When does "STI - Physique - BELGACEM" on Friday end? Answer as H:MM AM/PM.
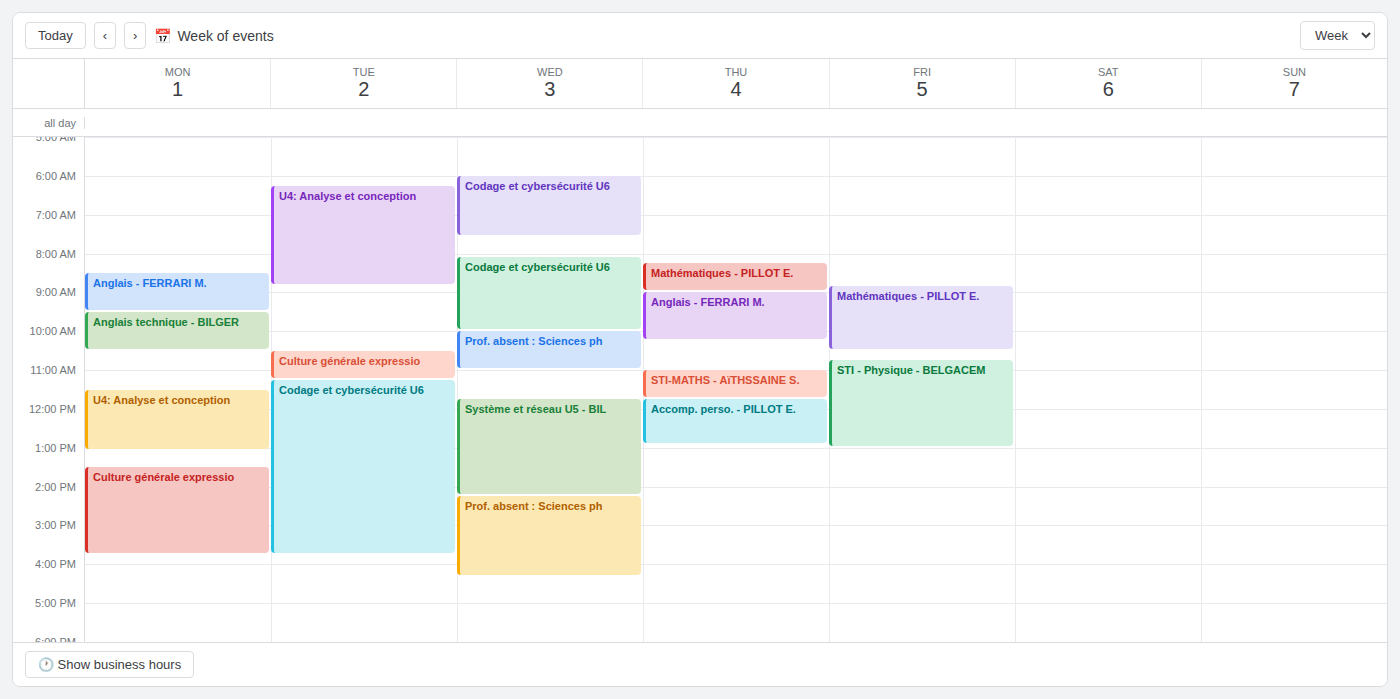
1:00 PM